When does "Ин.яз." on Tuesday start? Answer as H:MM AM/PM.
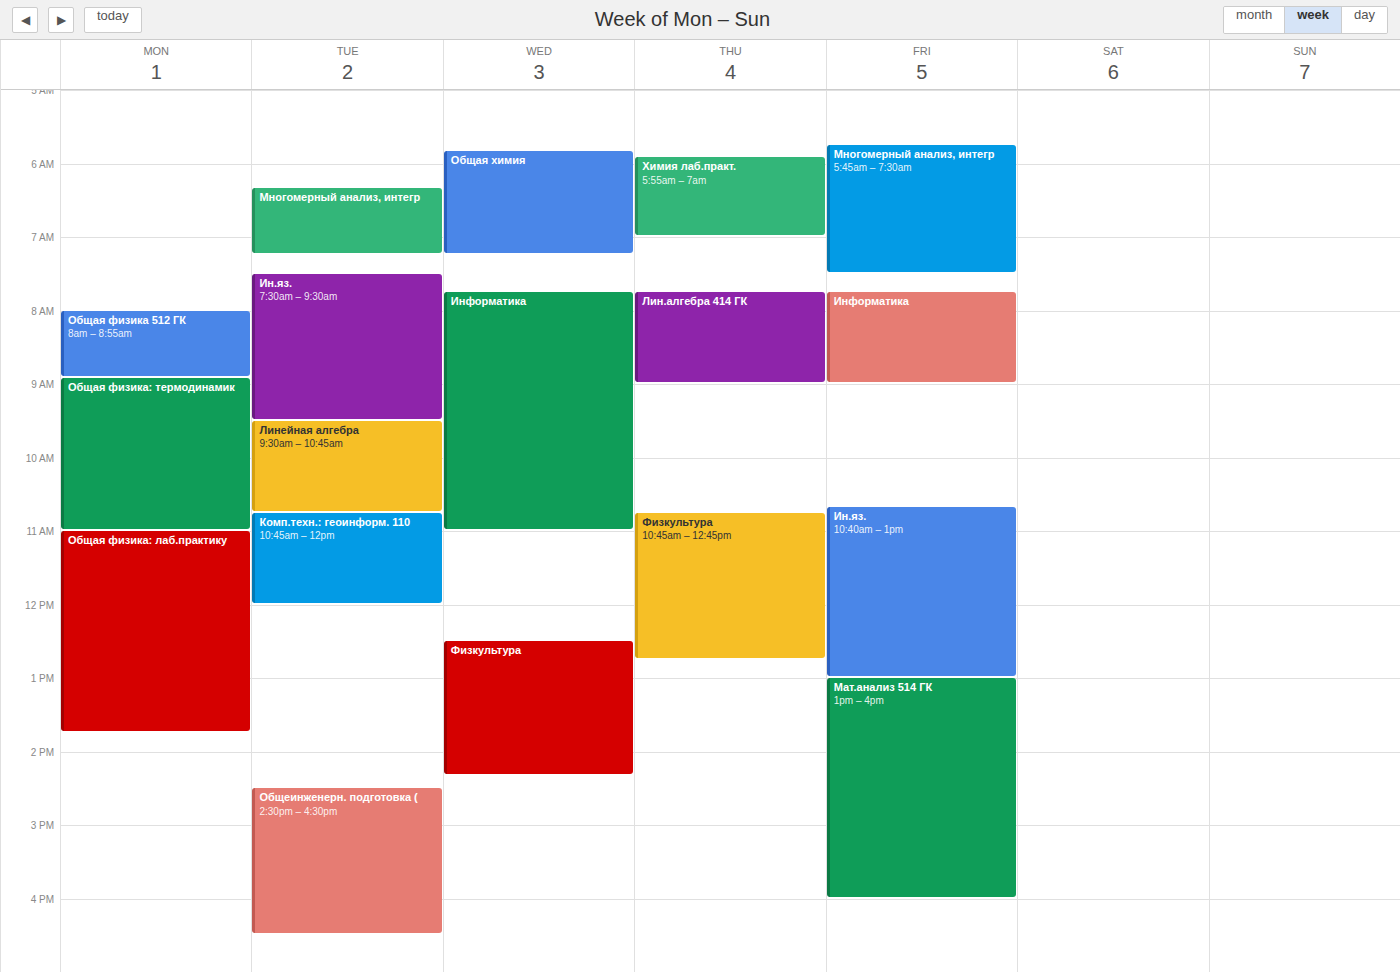
7:30 AM